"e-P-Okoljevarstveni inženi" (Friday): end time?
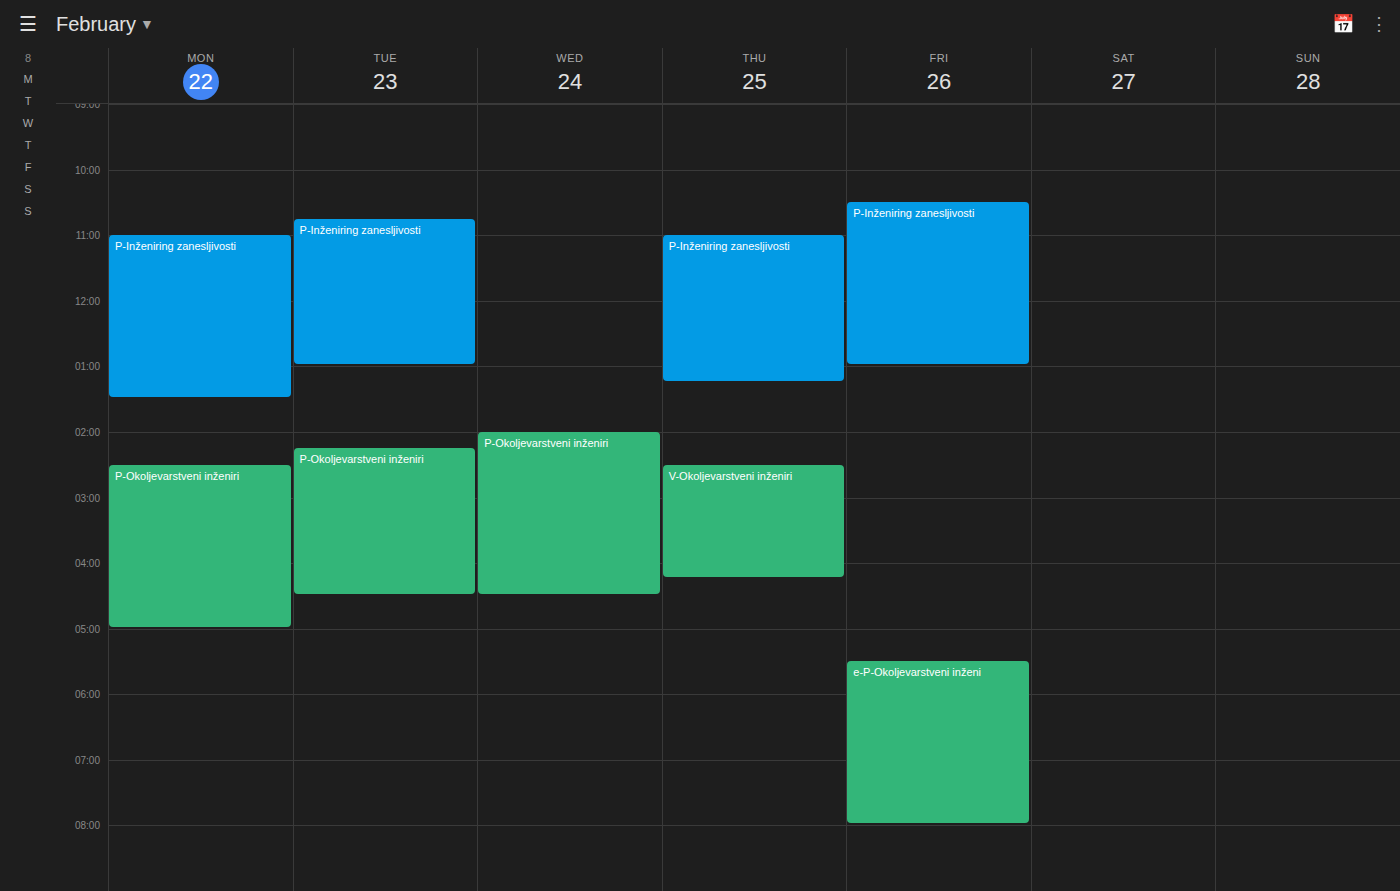
8:00 PM